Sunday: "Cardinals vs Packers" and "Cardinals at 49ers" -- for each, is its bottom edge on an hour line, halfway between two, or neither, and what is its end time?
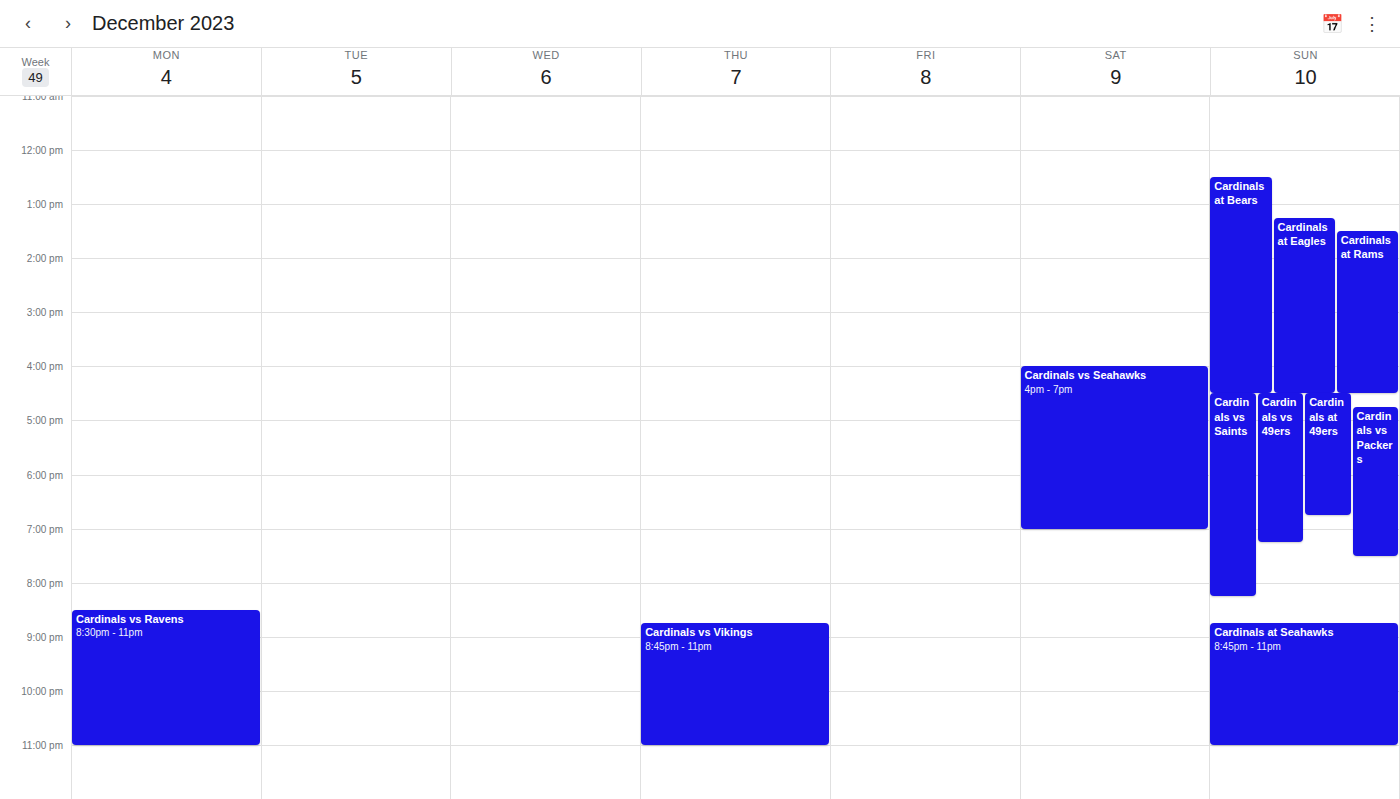
"Cardinals vs Packers": 7:30 PM, halfway between the 7 PM and 8 PM lines. "Cardinals at 49ers": 6:45 PM, neither: three quarters of the way from the 6 PM line to the 7 PM line.